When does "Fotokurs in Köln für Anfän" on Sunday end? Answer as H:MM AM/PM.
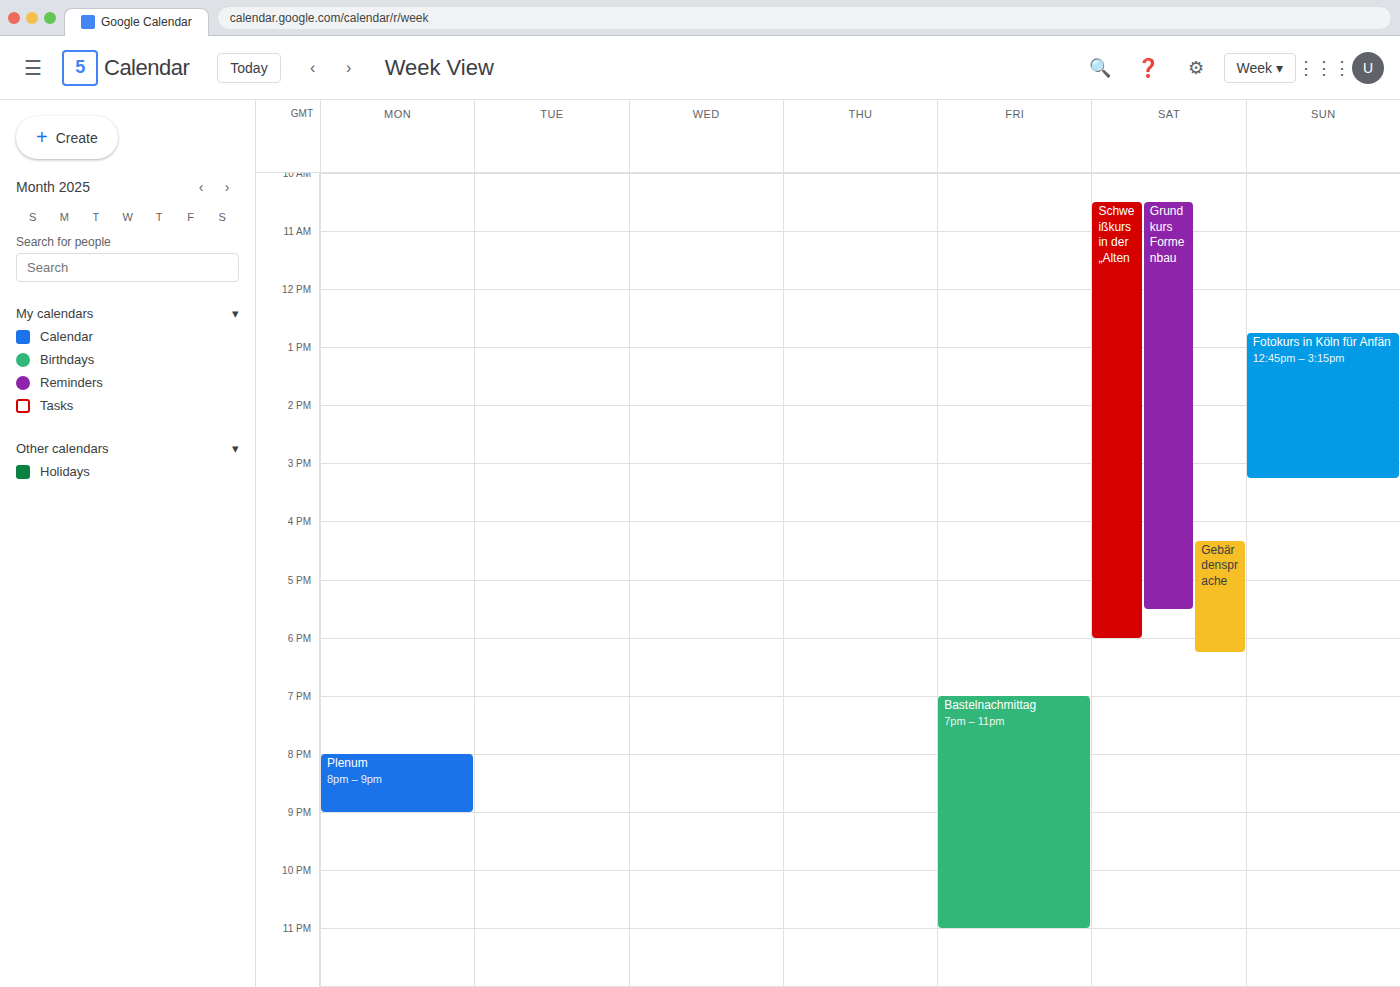
3:15 PM